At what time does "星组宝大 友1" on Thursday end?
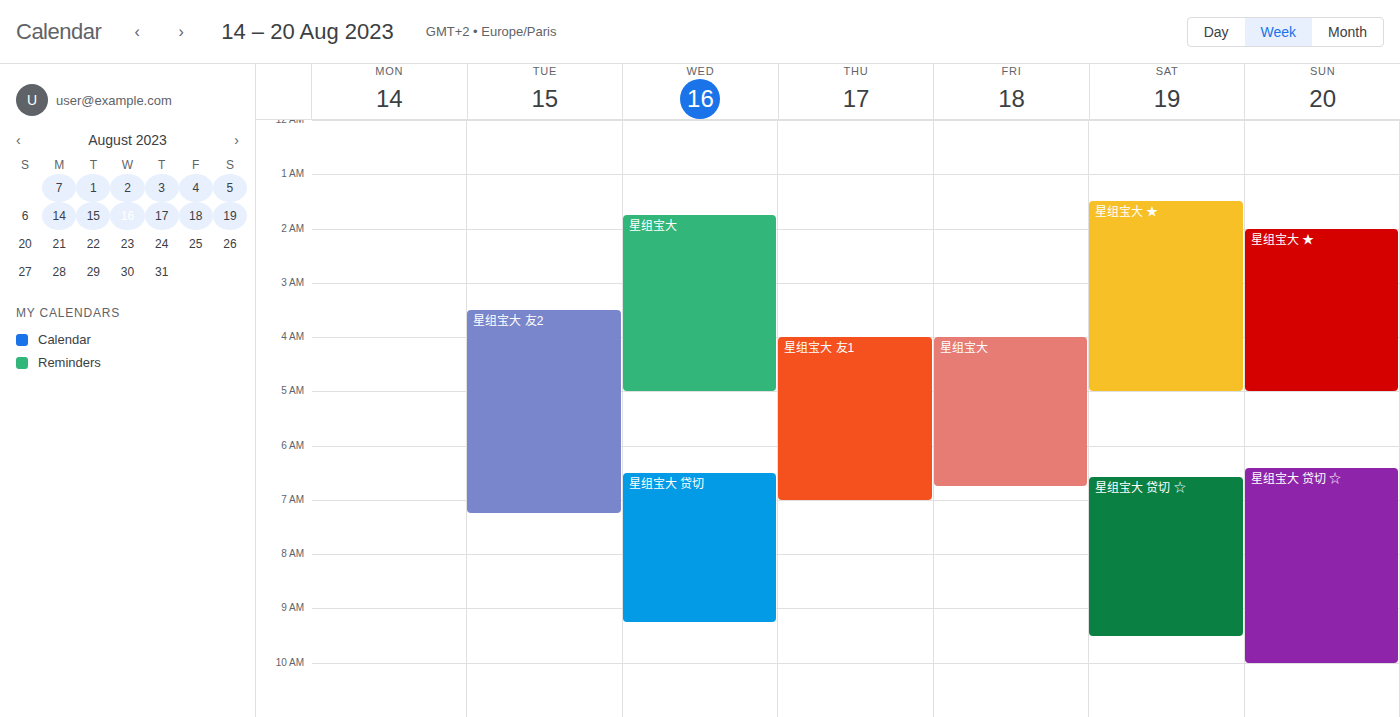
7:00 AM